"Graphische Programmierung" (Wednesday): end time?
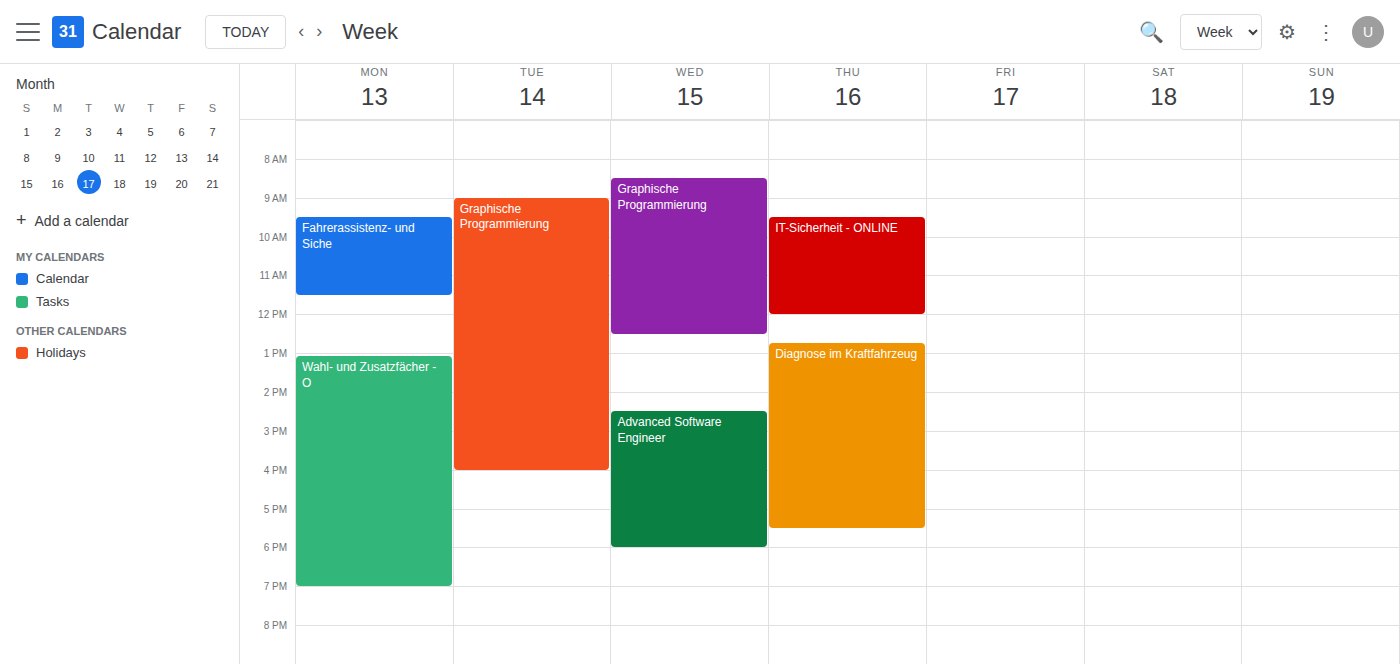
12:30 PM